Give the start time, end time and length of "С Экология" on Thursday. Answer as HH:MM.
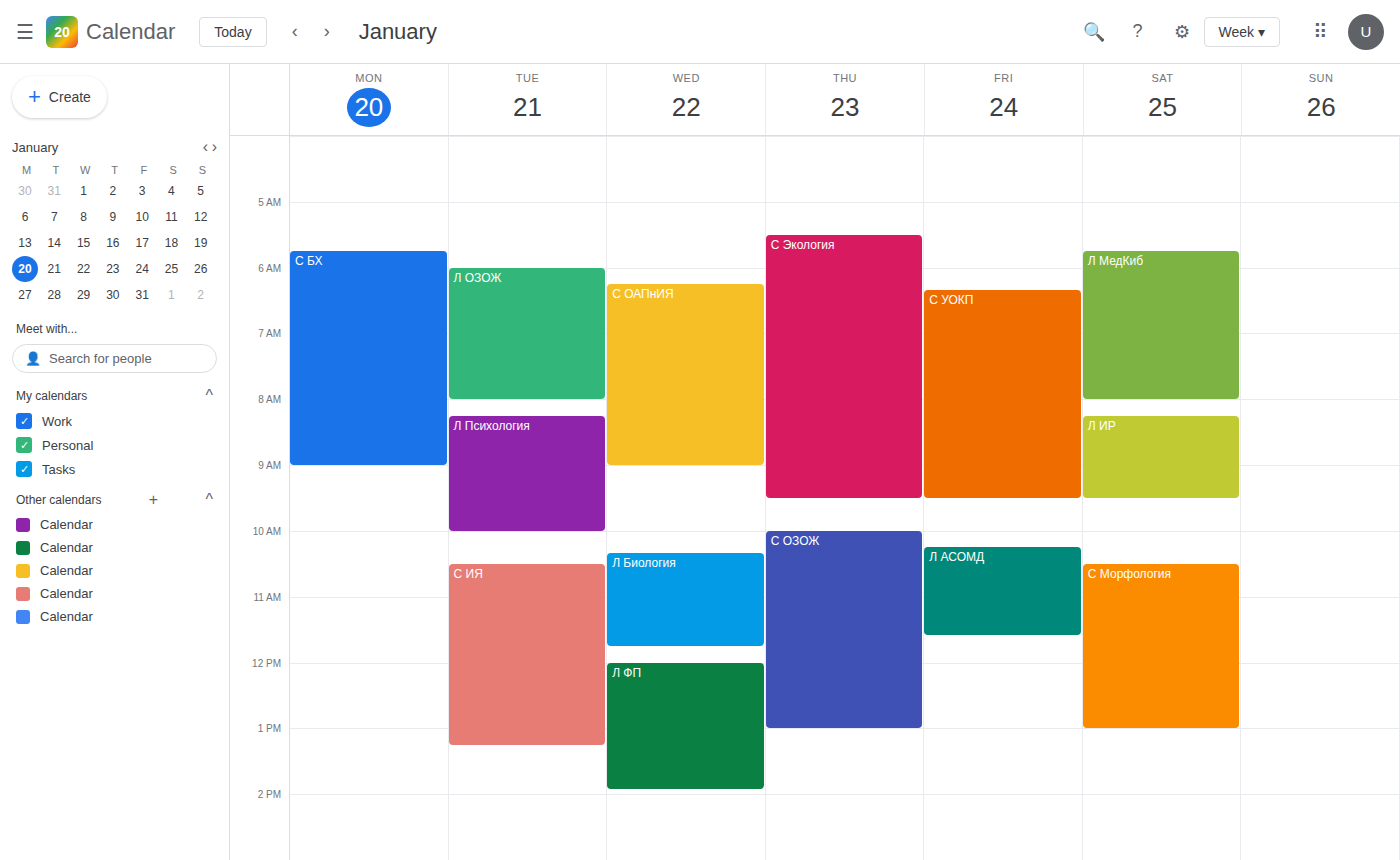
05:30 to 09:30, 4 hours